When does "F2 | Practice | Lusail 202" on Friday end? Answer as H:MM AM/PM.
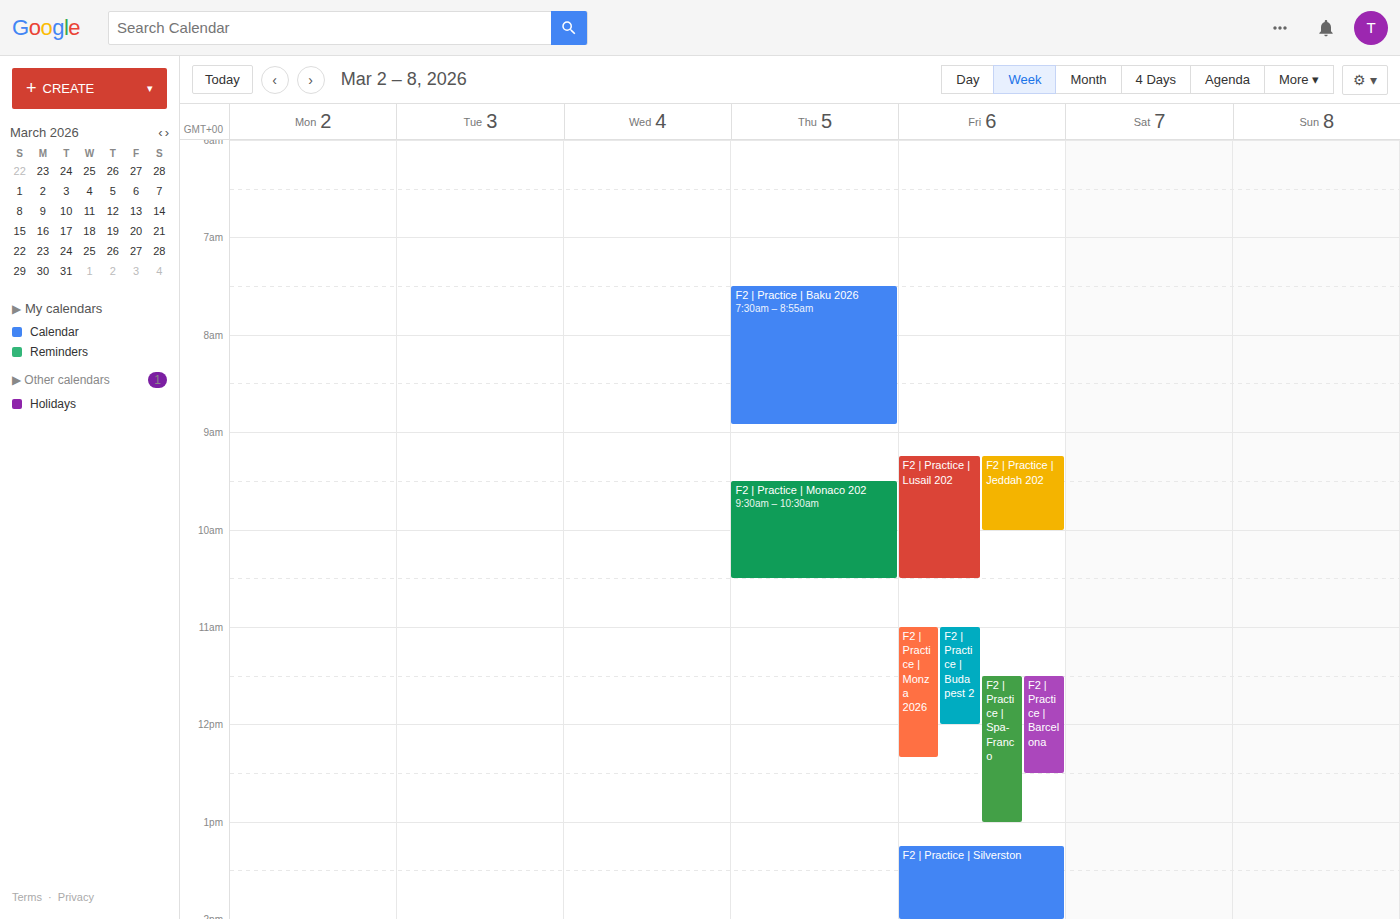
10:30 AM